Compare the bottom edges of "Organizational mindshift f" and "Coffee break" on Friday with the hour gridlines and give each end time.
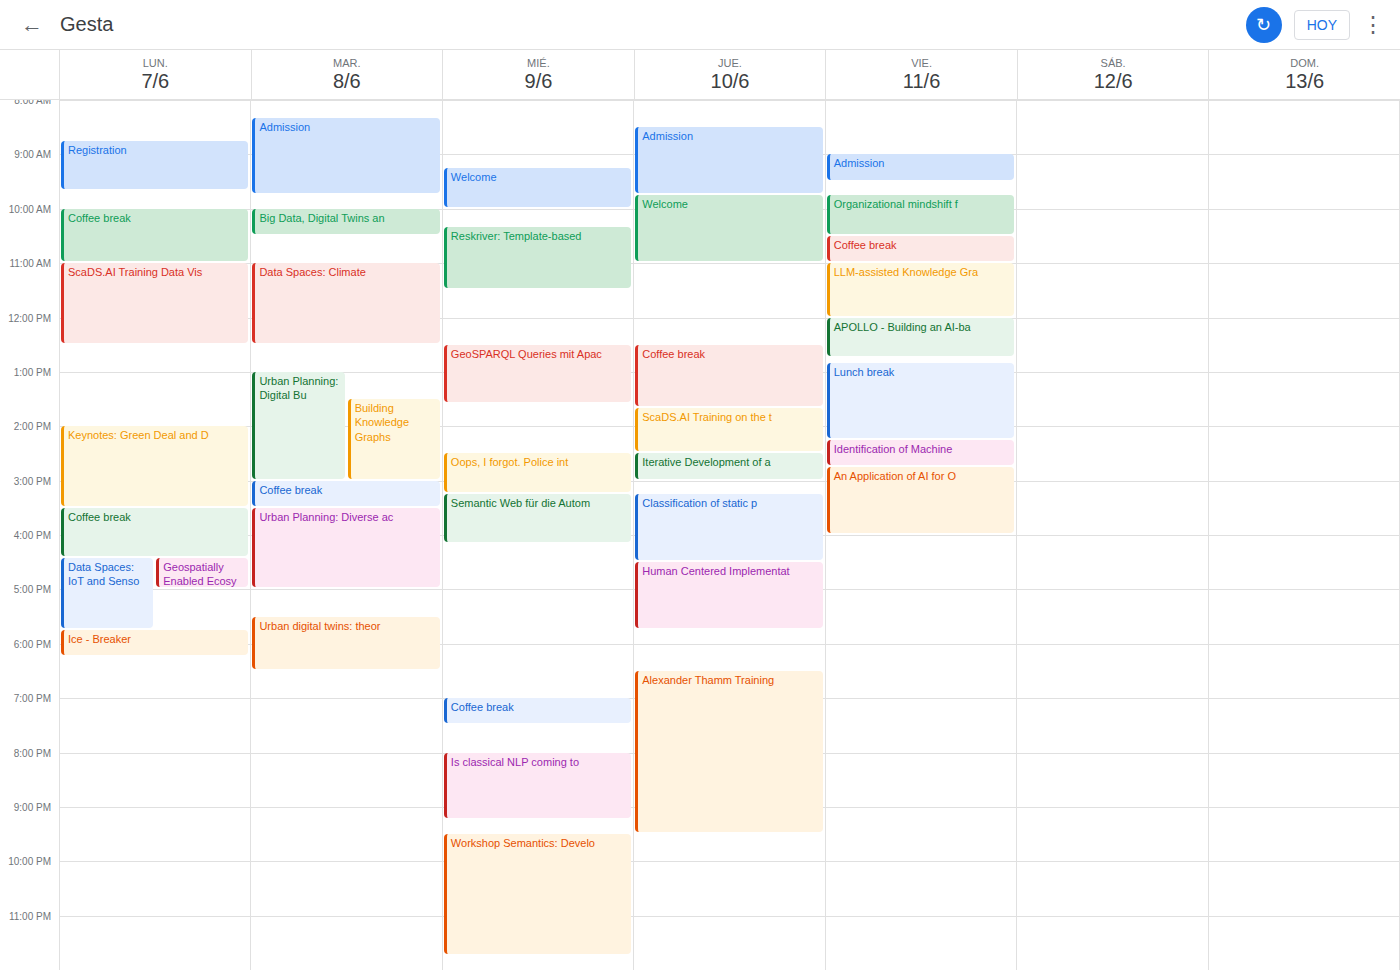
"Organizational mindshift f": 10:30 AM, halfway between the 10 AM and 11 AM lines. "Coffee break": 11:00 AM, exactly on the 11 AM line.